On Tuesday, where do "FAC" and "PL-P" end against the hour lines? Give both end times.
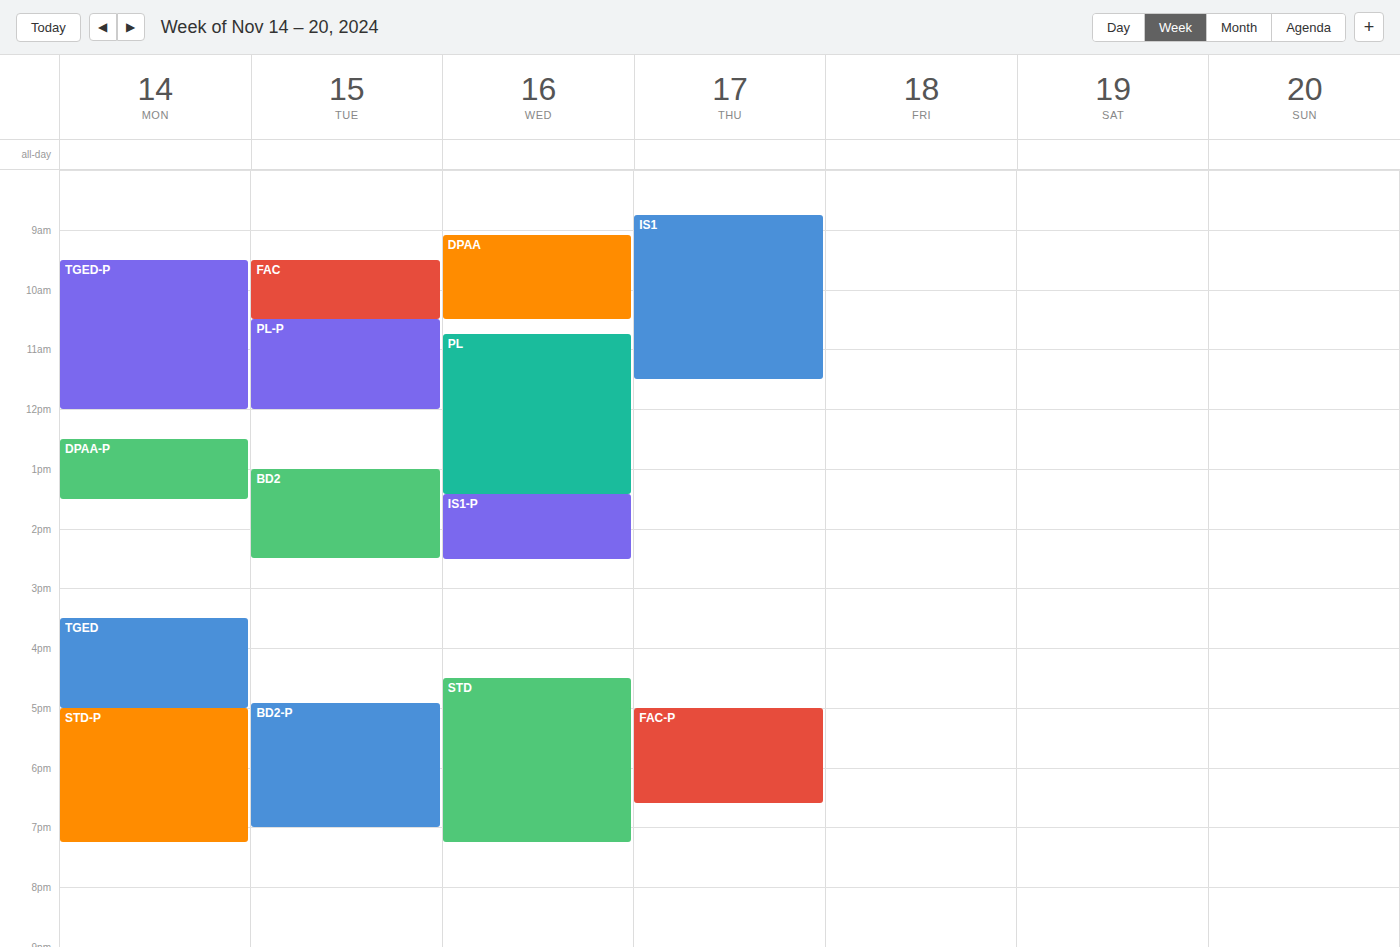
"FAC": 10:30 AM, halfway between the 10 AM and 11 AM lines. "PL-P": 12:00 PM, exactly on the 12 PM line.